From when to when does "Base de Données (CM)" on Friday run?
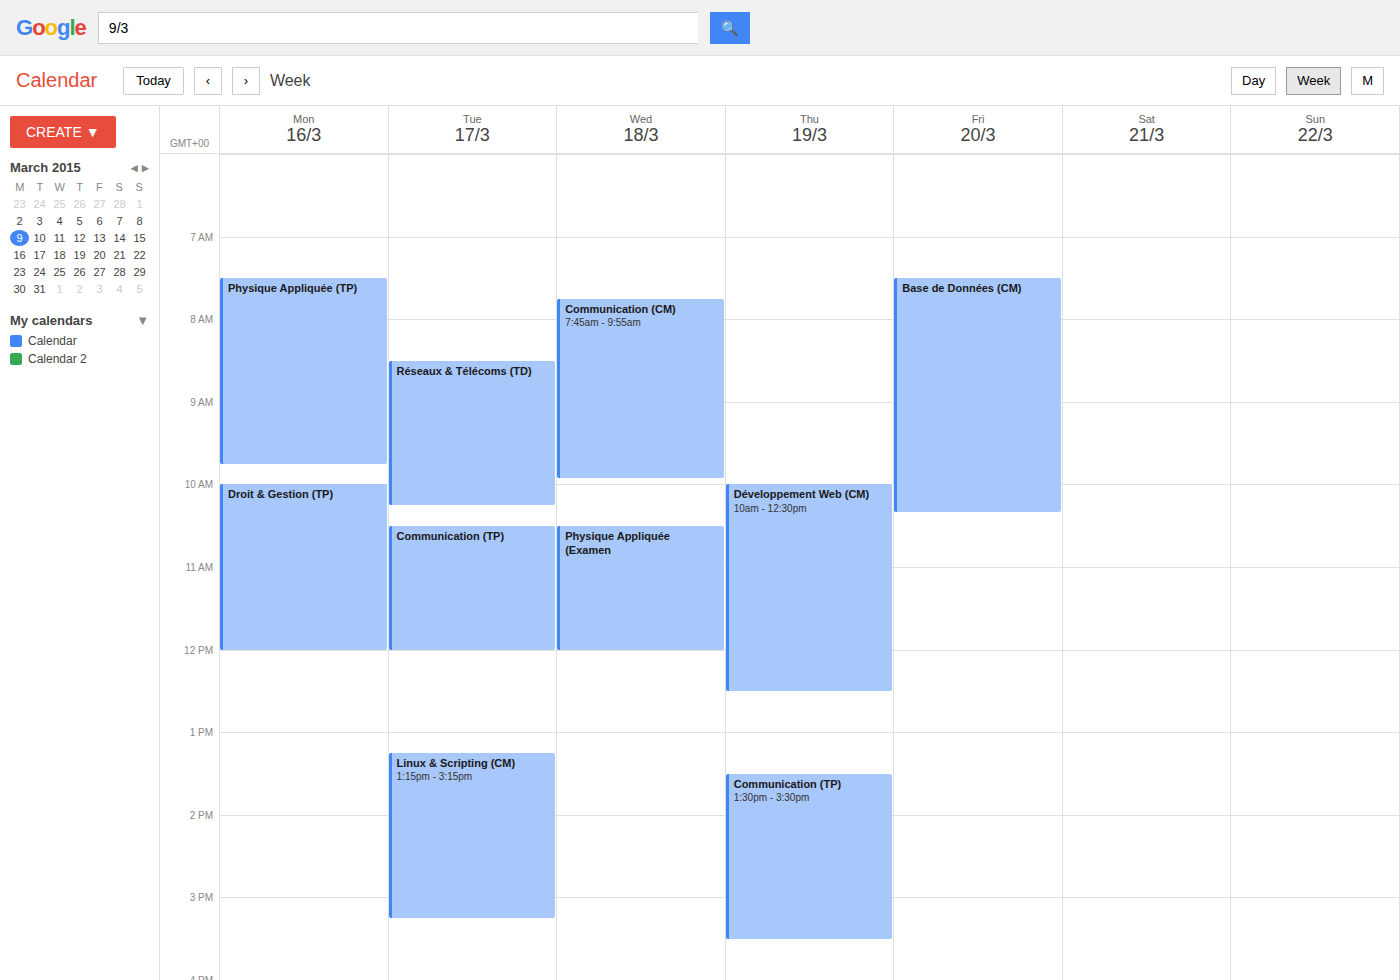
07:30 to 10:20